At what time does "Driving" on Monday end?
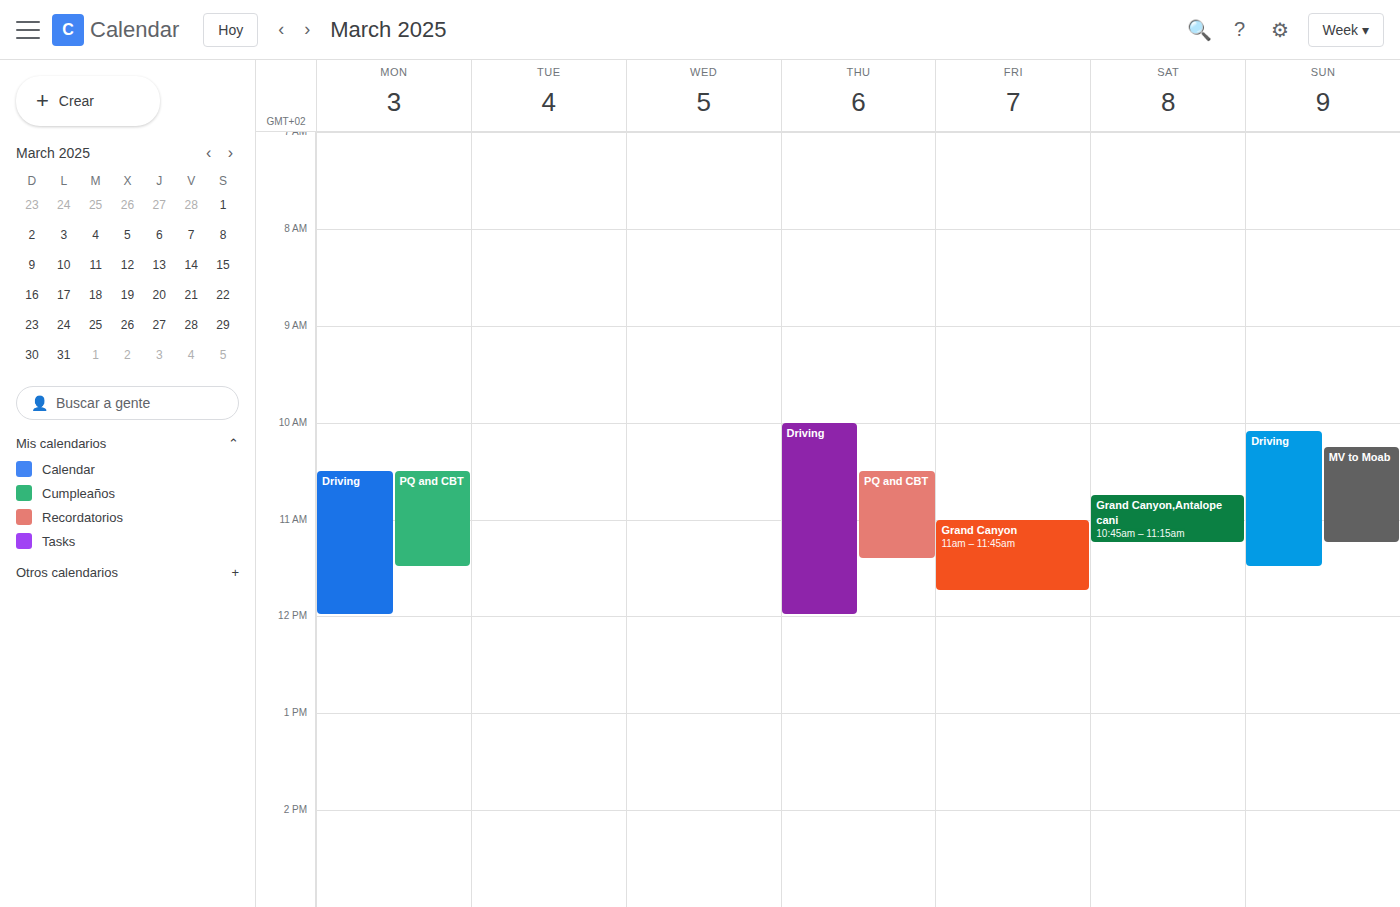
12:00 PM